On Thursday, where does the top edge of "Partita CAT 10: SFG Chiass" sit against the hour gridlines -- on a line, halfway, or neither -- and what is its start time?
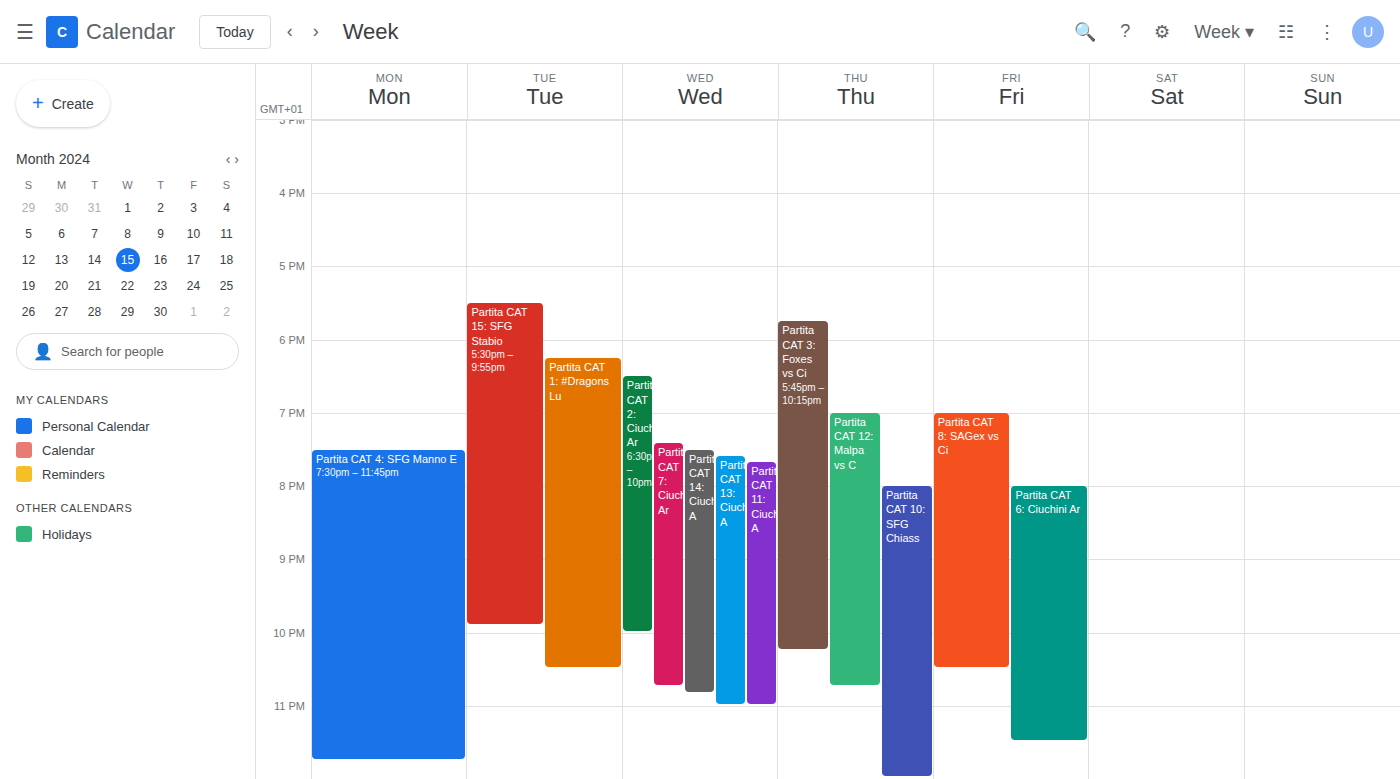
8:00 PM -- exactly on the 8 PM line.